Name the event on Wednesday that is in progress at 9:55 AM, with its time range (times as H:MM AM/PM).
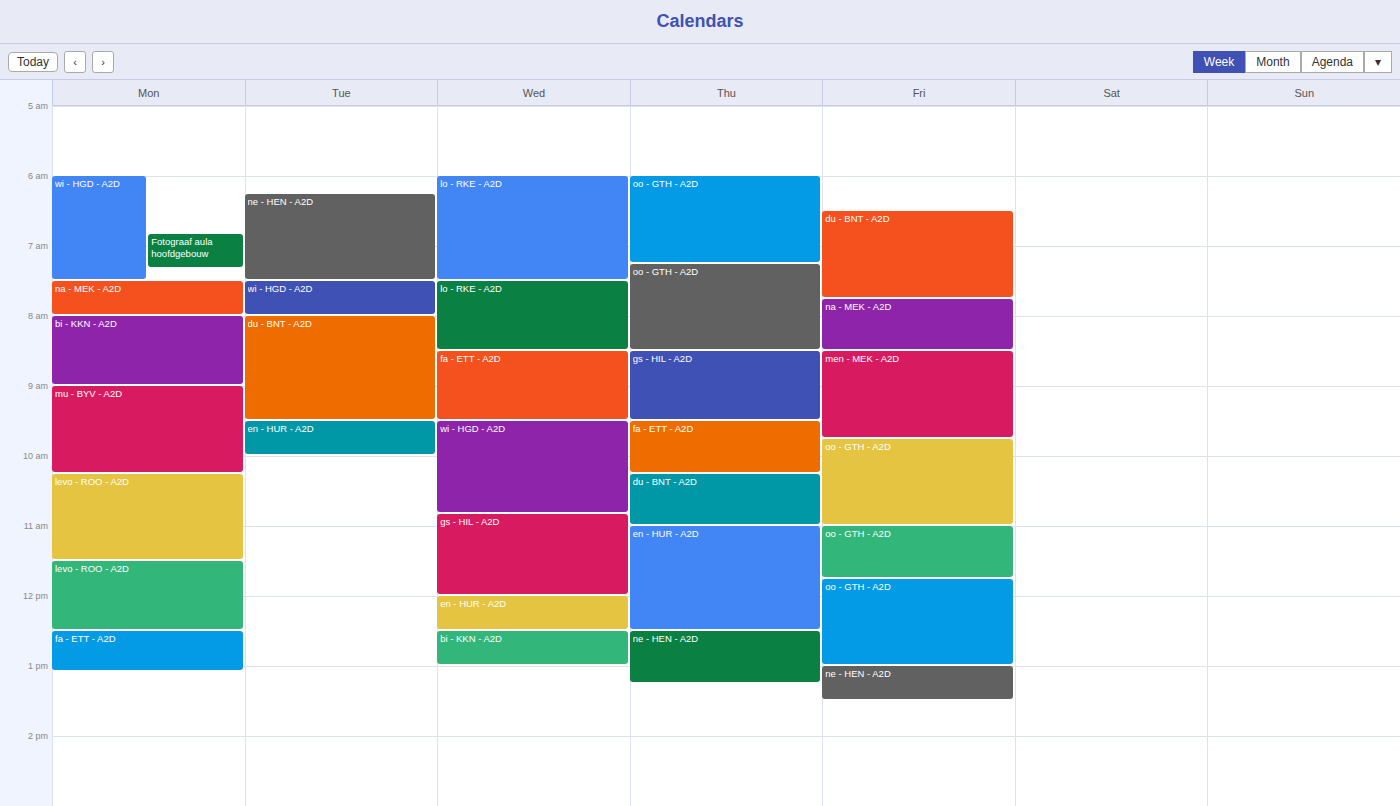
"wi - HGD - A2D", 9:30 AM to 10:50 AM